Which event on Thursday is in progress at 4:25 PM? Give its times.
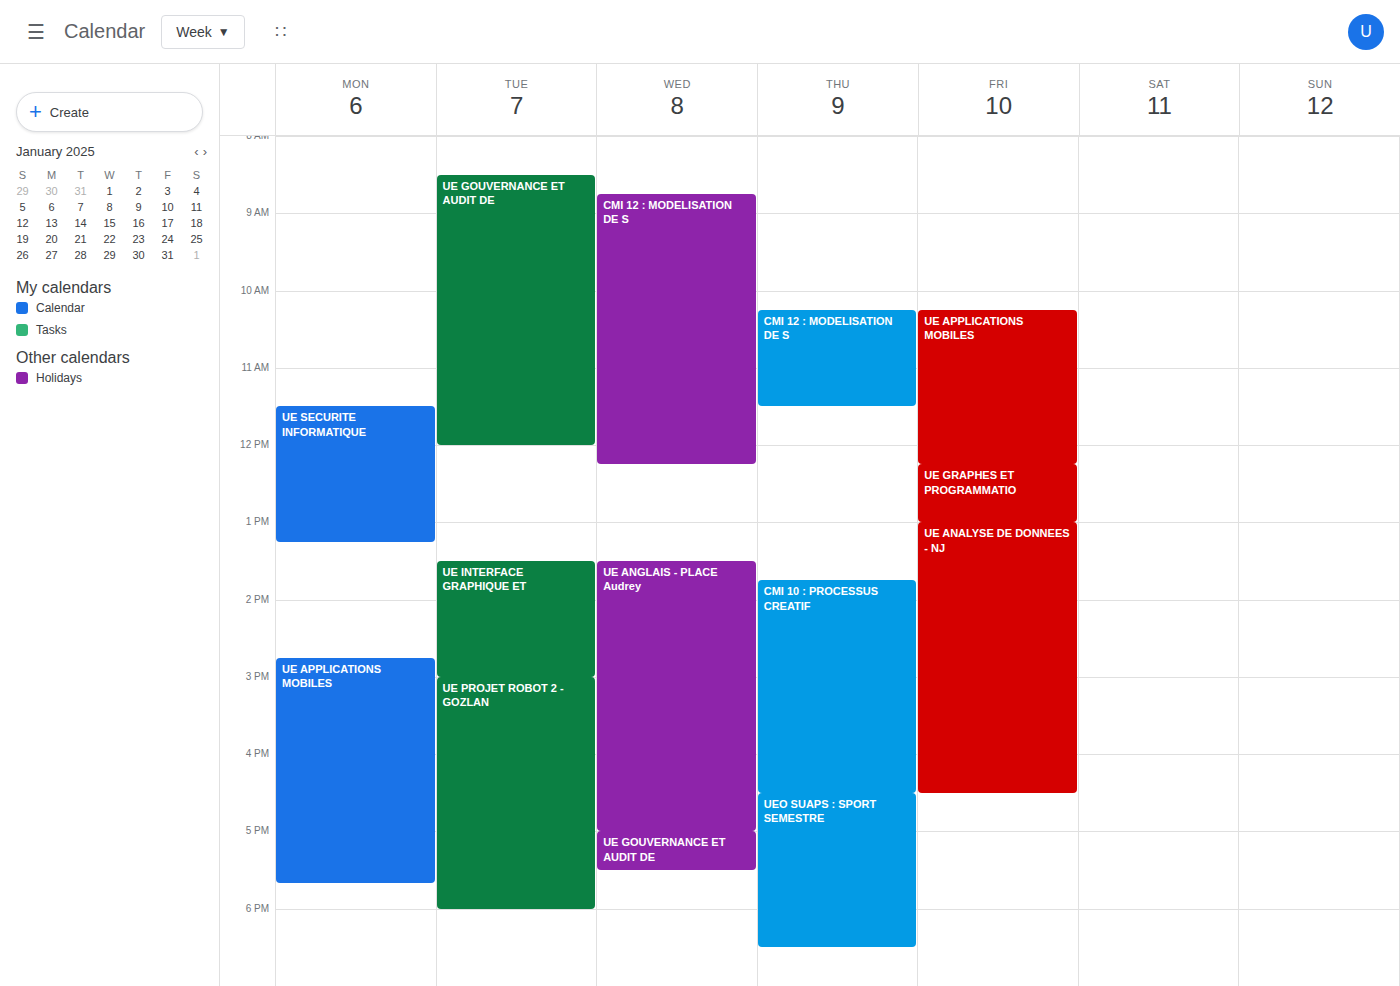
"CMI 10 : PROCESSUS CREATIF", 1:45 PM to 4:30 PM